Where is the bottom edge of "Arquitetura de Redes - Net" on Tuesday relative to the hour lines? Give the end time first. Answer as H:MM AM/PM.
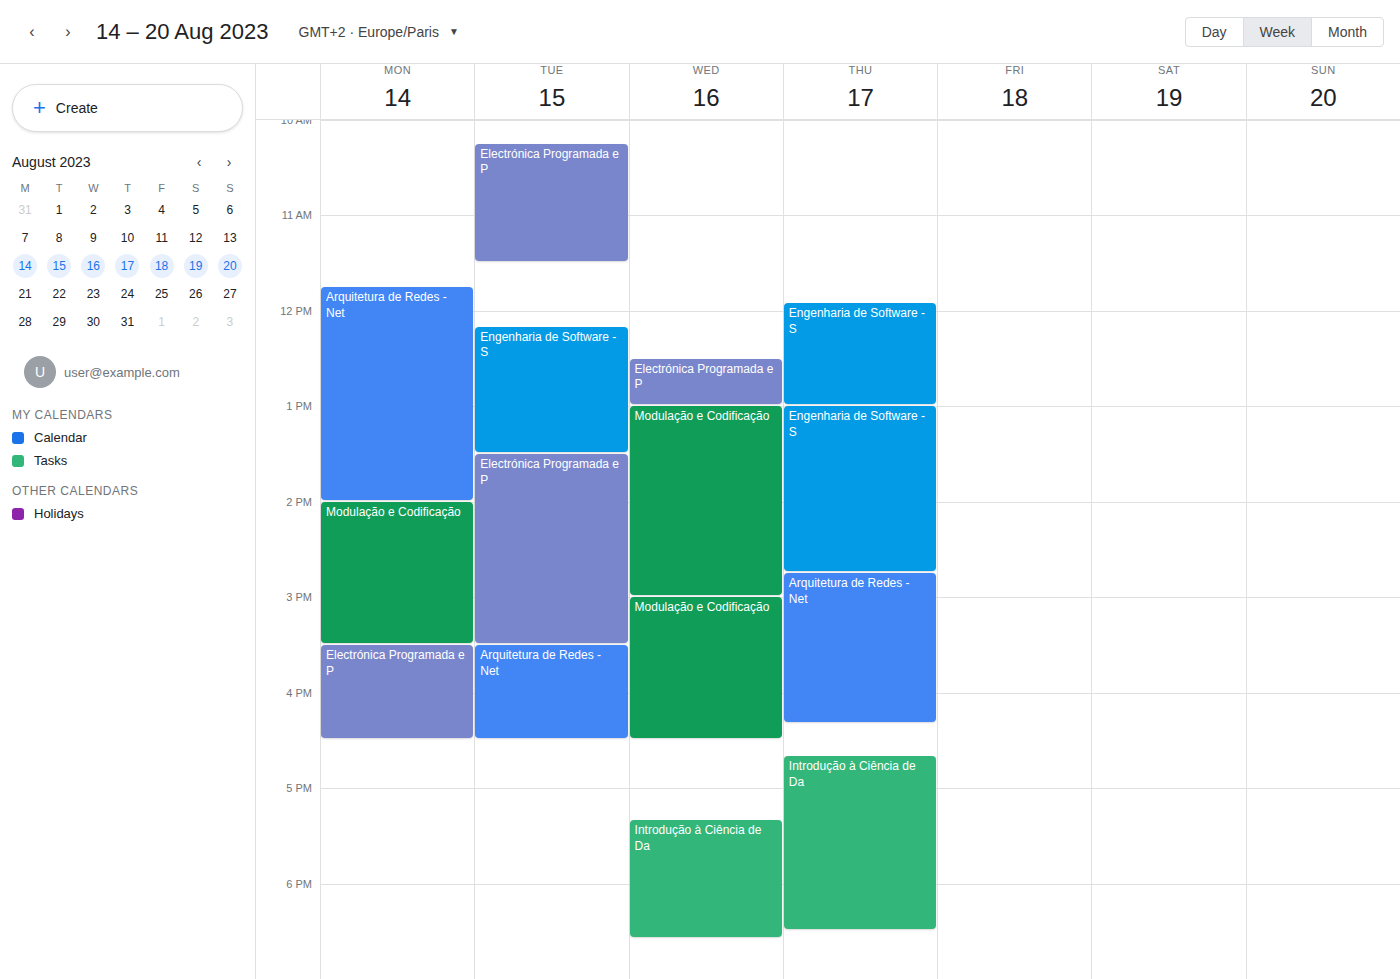
4:30 PM -- halfway between the 4 PM and 5 PM lines.